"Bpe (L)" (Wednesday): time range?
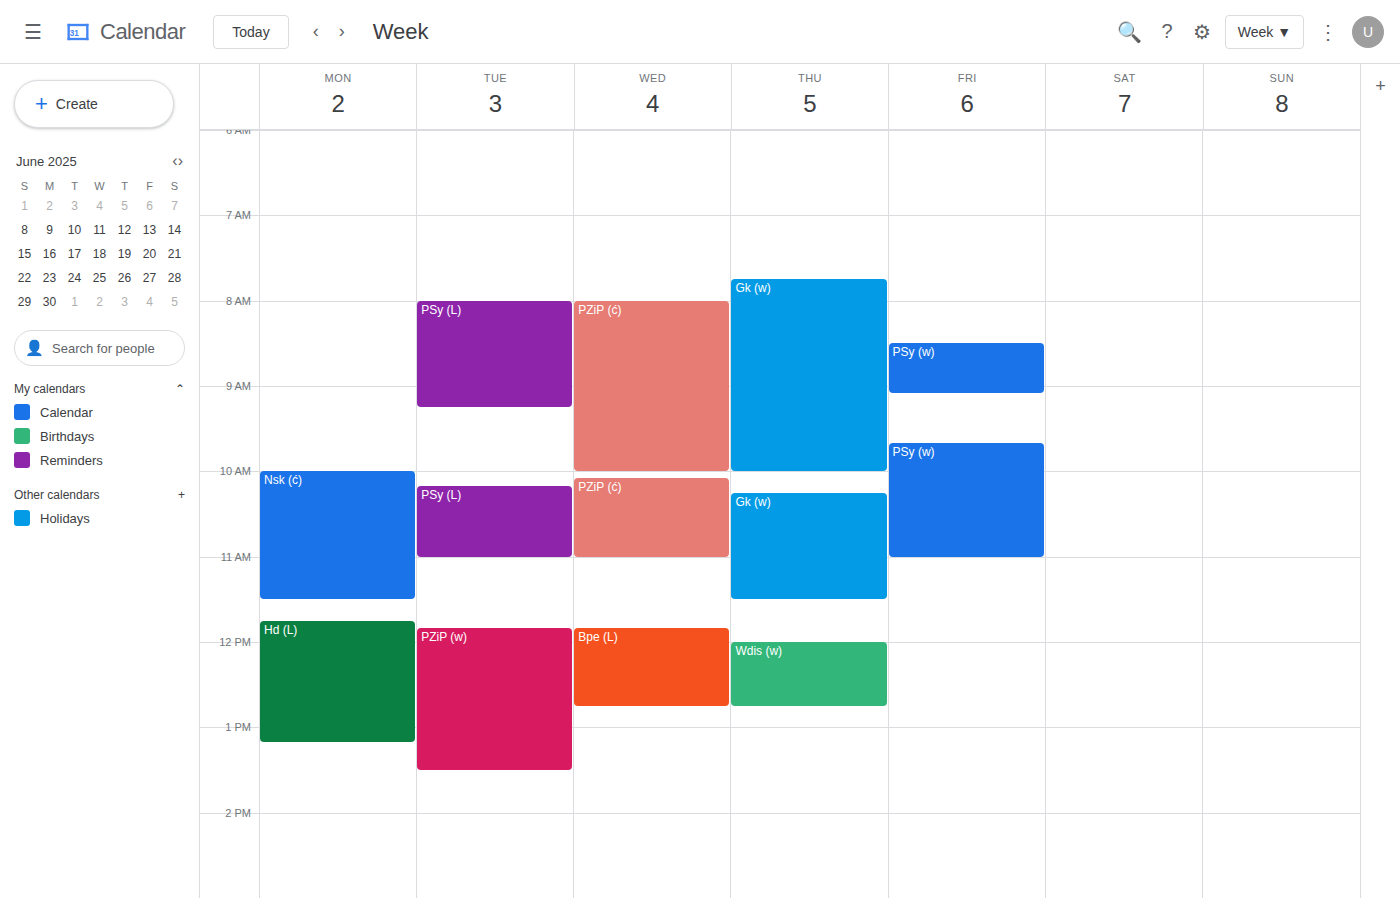
11:50 AM to 12:45 PM